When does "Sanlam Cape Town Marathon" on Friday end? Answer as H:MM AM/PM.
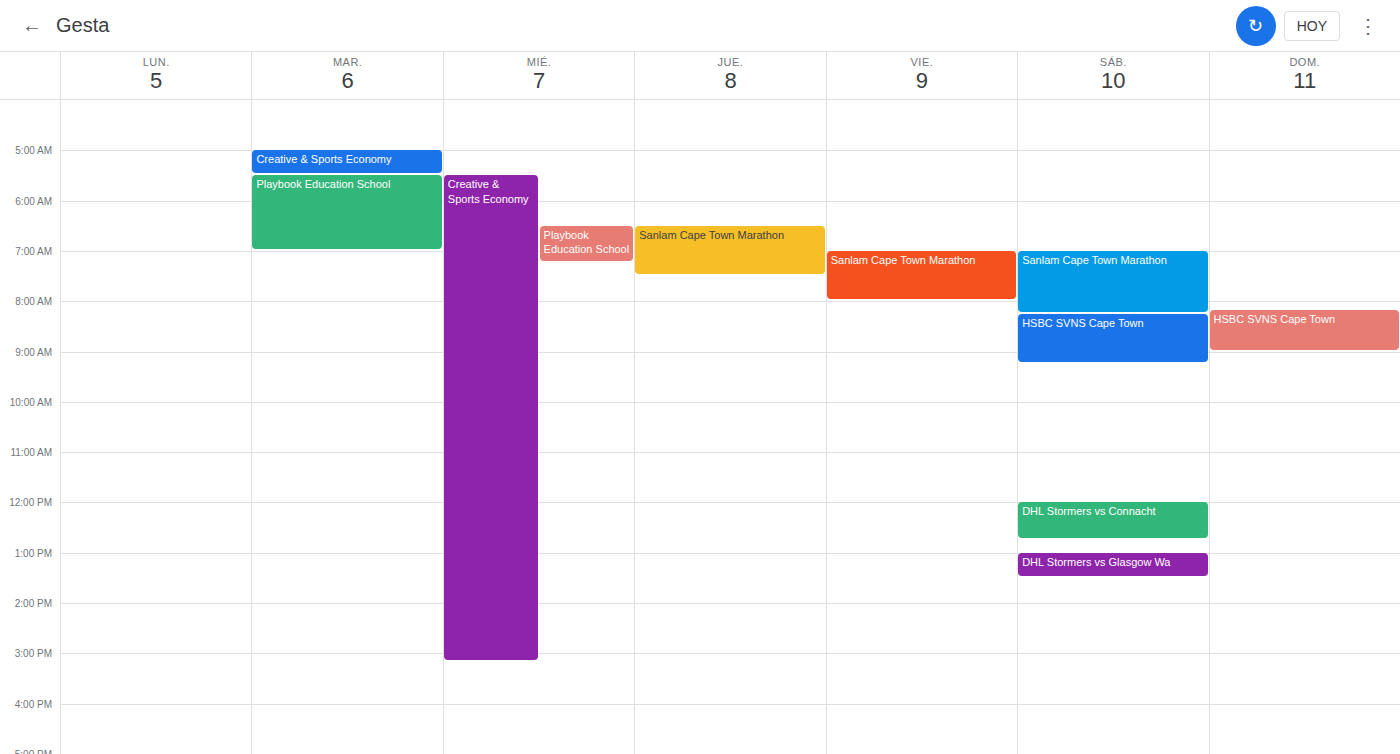
8:00 AM